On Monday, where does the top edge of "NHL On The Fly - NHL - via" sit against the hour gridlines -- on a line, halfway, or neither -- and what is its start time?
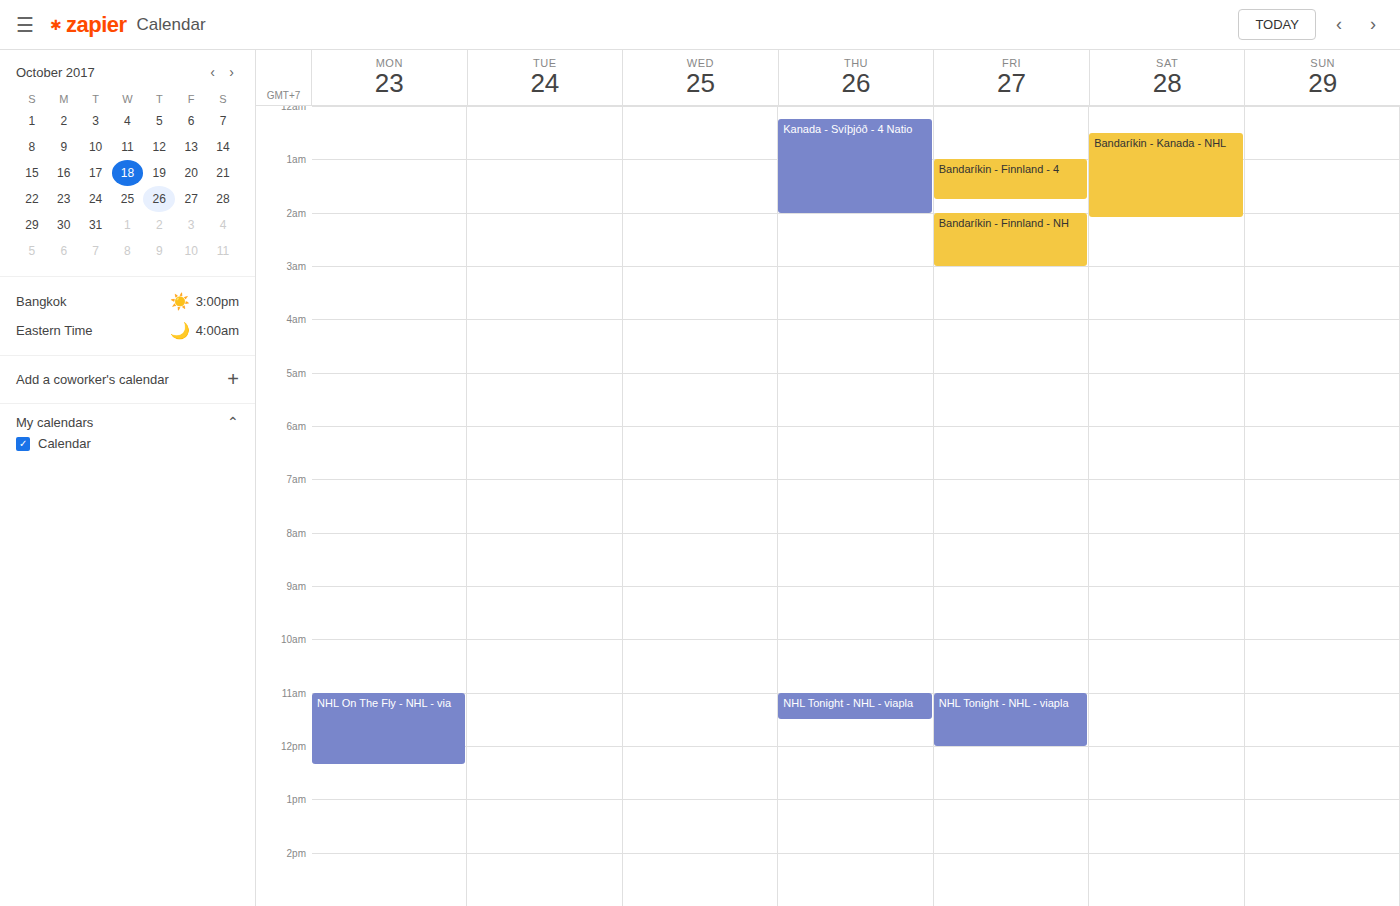
11:00 AM -- exactly on the 11 AM line.